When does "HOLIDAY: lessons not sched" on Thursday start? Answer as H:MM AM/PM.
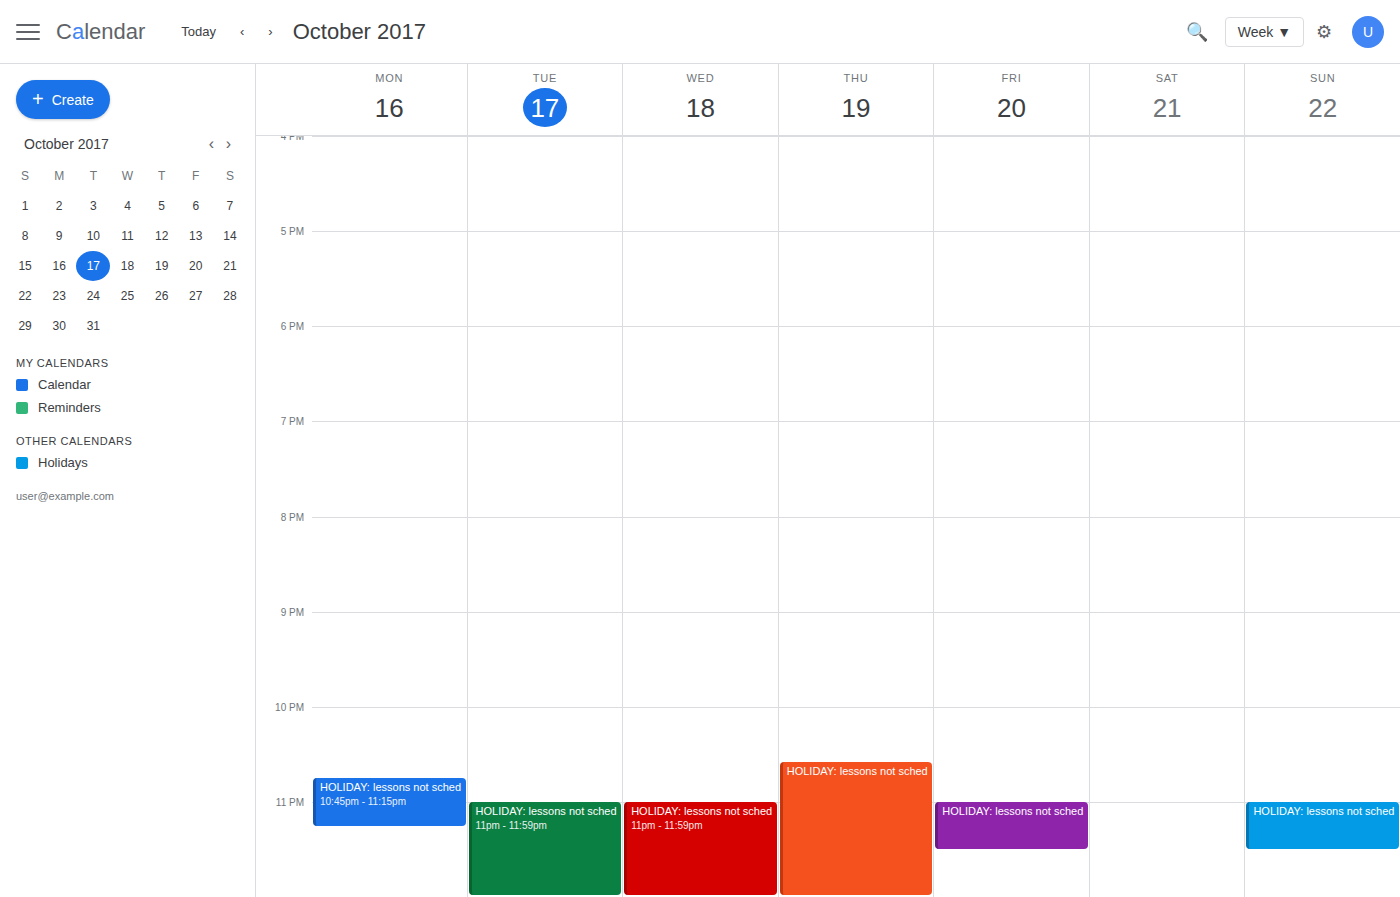
10:35 PM